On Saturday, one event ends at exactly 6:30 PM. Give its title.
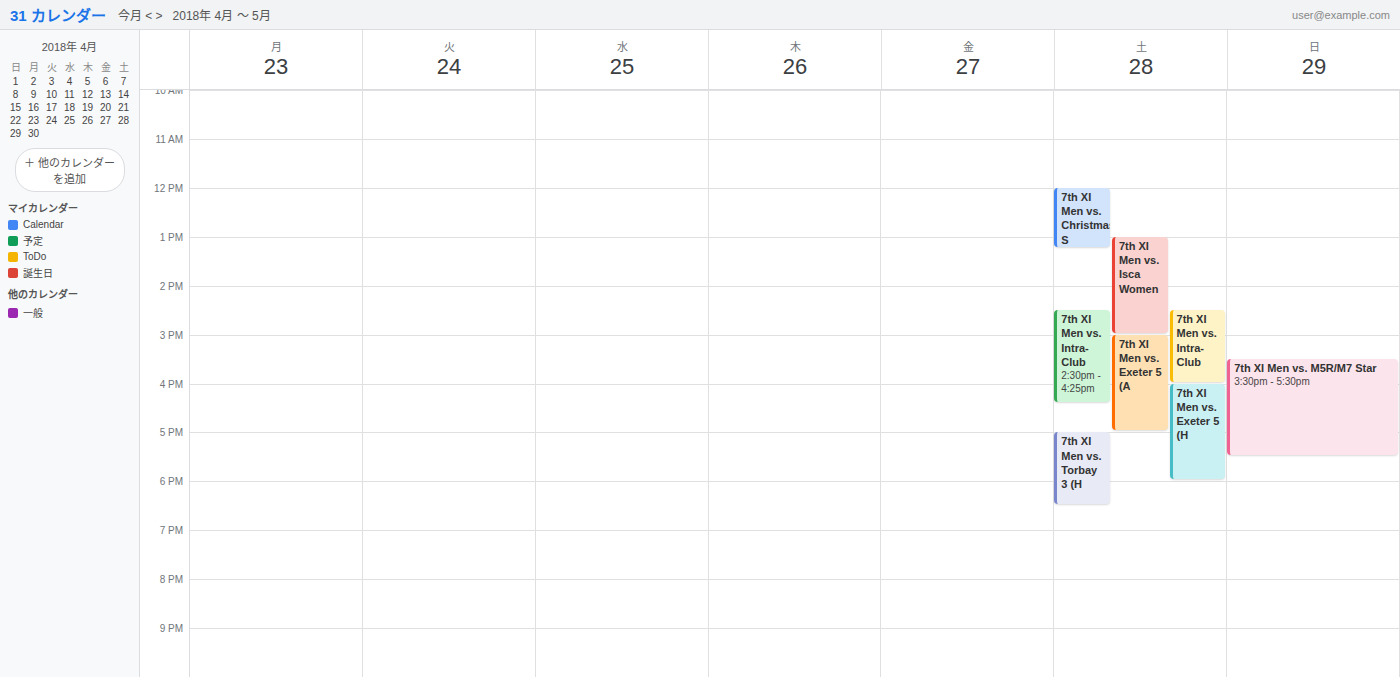
"7th XI Men vs. Torbay 3 (H"